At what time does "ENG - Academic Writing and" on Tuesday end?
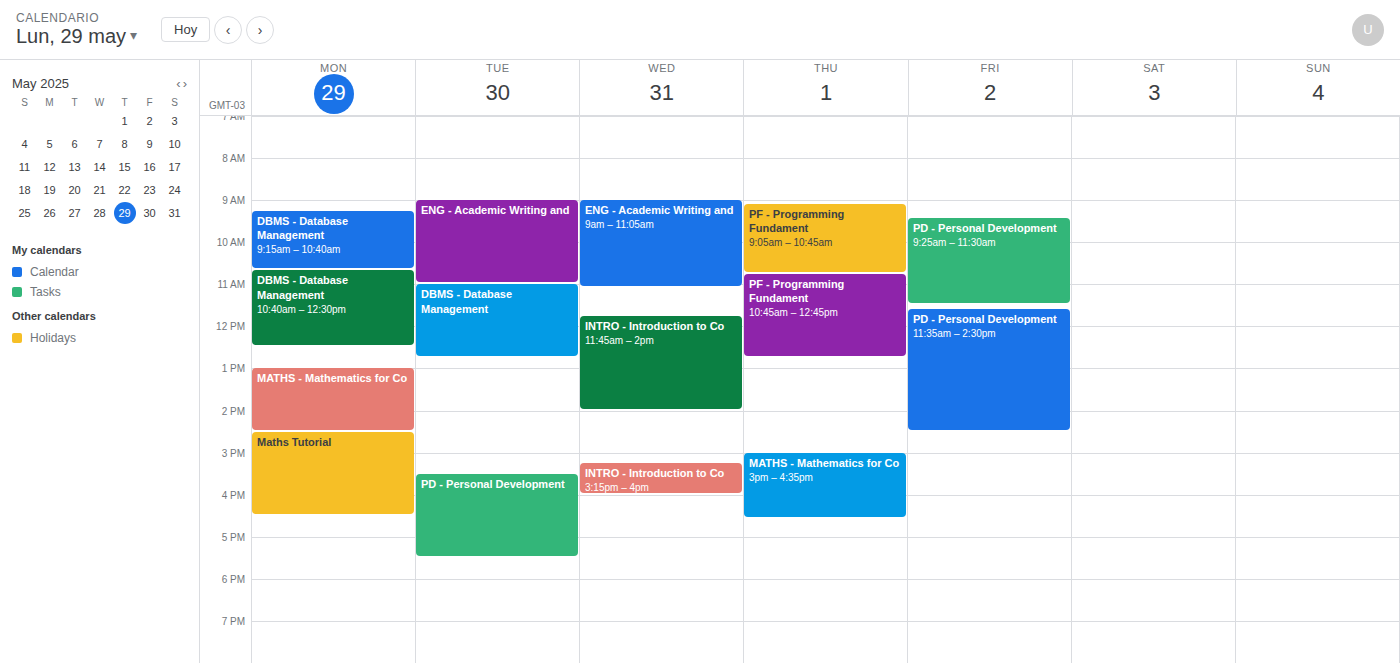
11:00 AM